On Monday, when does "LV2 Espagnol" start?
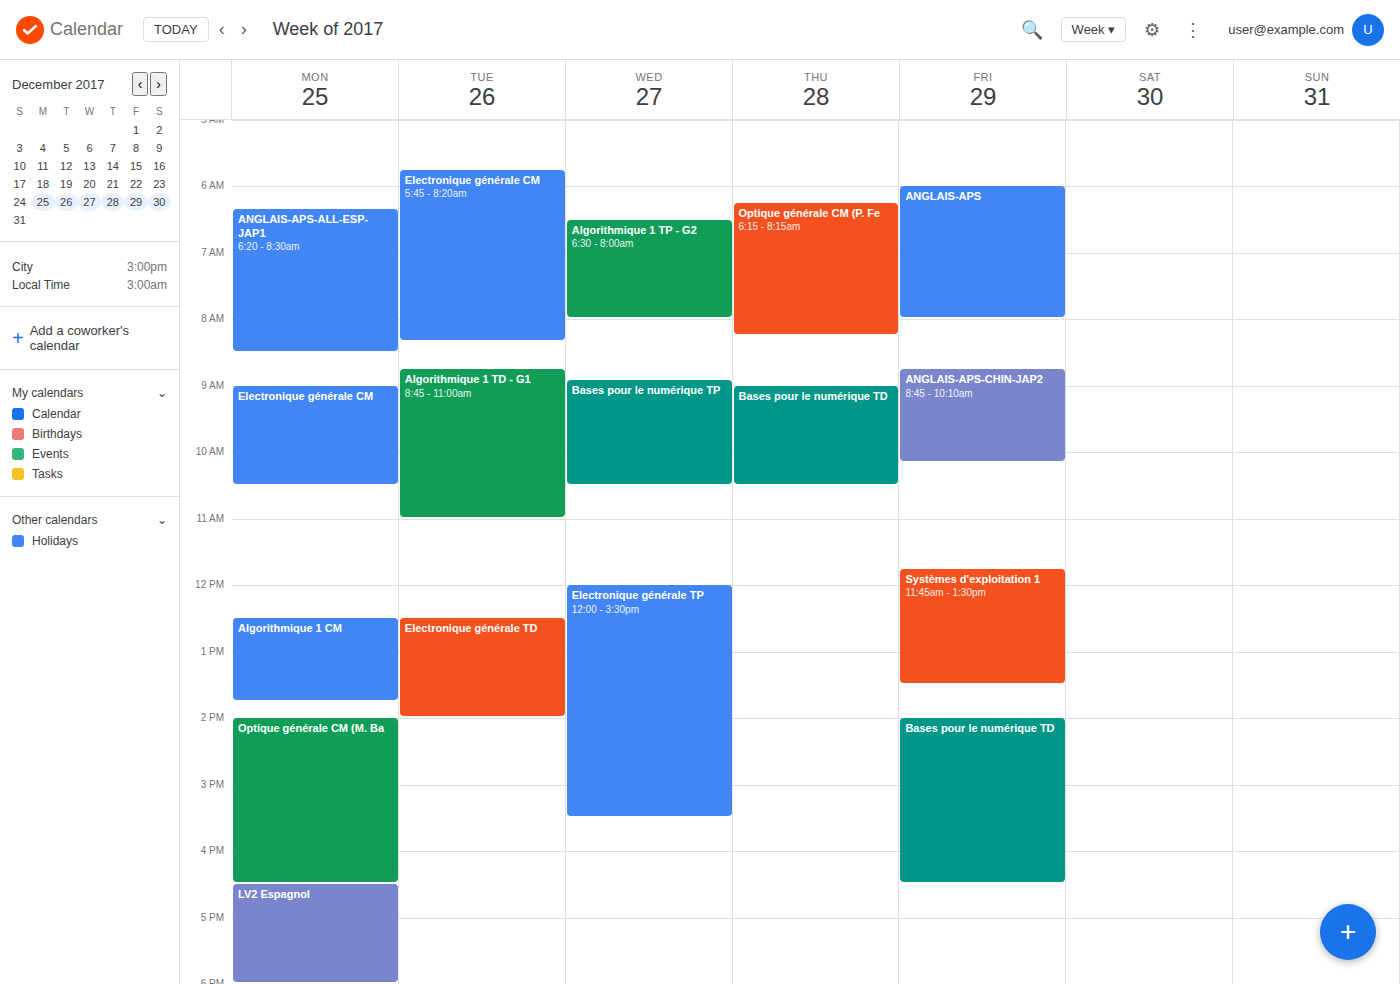
4:30 PM